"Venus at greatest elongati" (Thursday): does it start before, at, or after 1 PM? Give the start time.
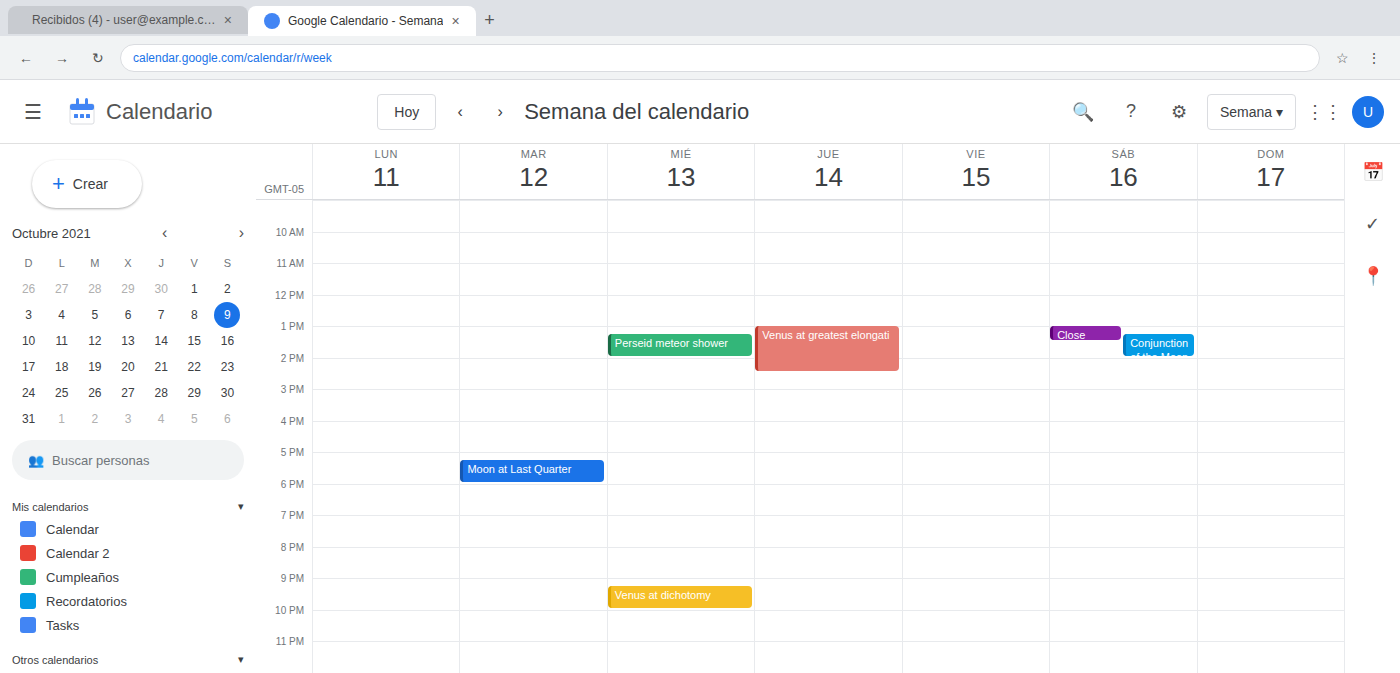
1:00 PM -- exactly at 1 PM, on the 1 PM line.